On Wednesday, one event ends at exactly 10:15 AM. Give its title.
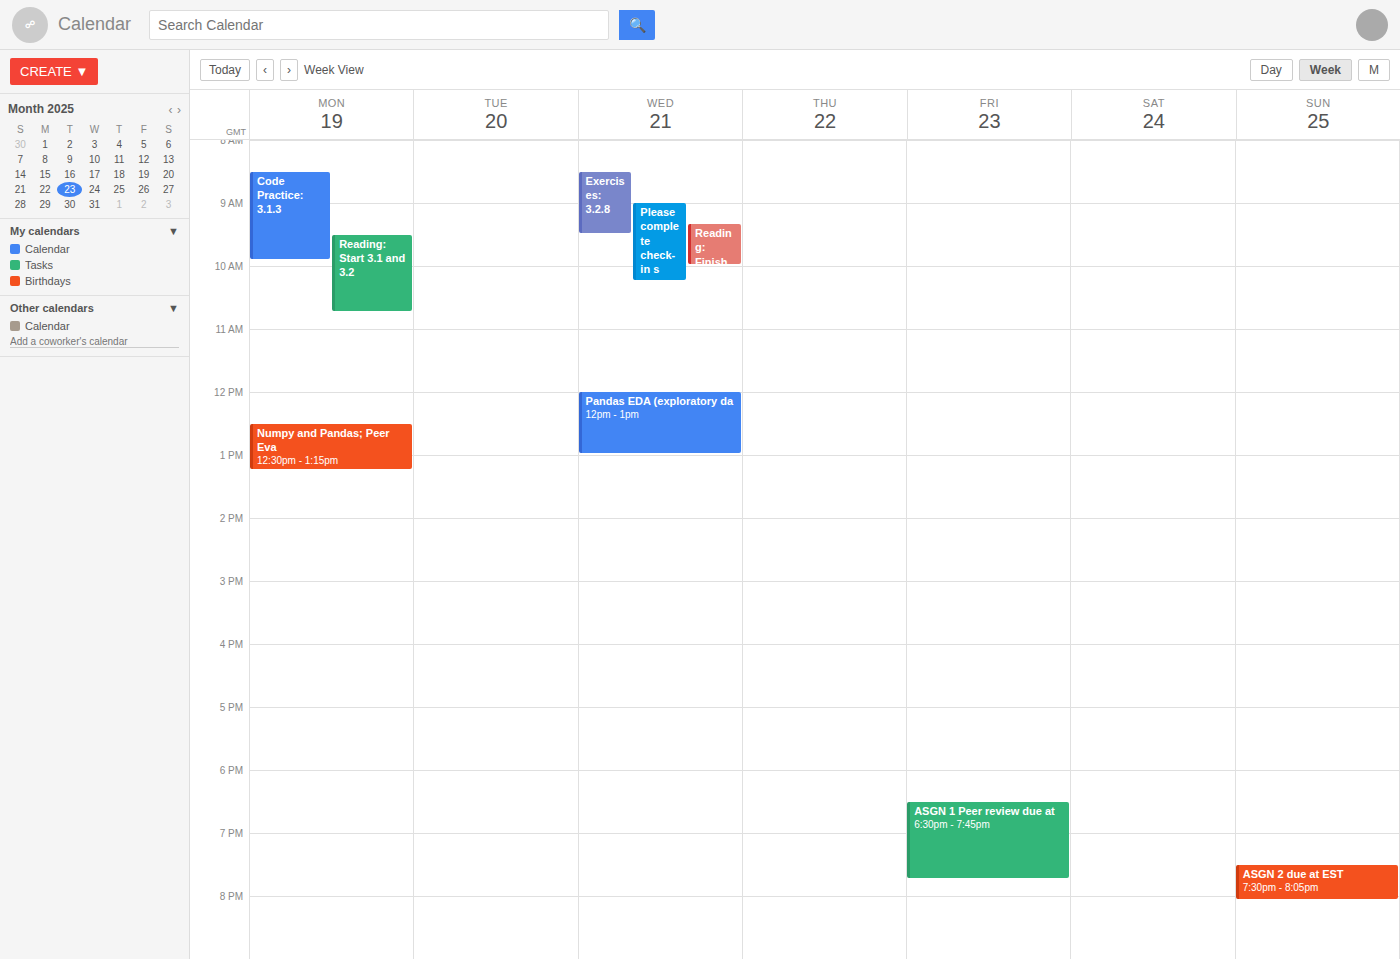
"Please complete check-in s"